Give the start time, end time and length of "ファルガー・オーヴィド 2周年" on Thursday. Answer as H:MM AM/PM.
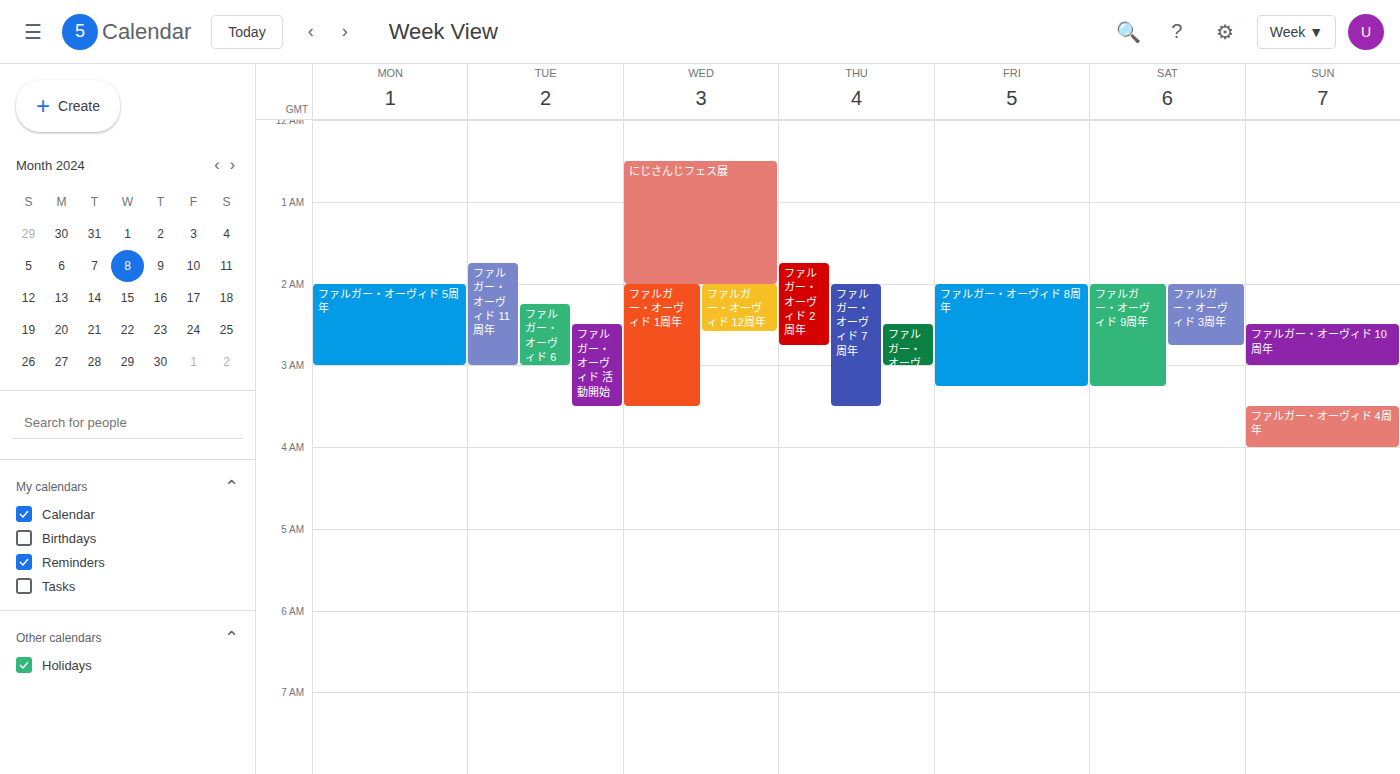
1:45 AM to 2:45 AM, 1 hour